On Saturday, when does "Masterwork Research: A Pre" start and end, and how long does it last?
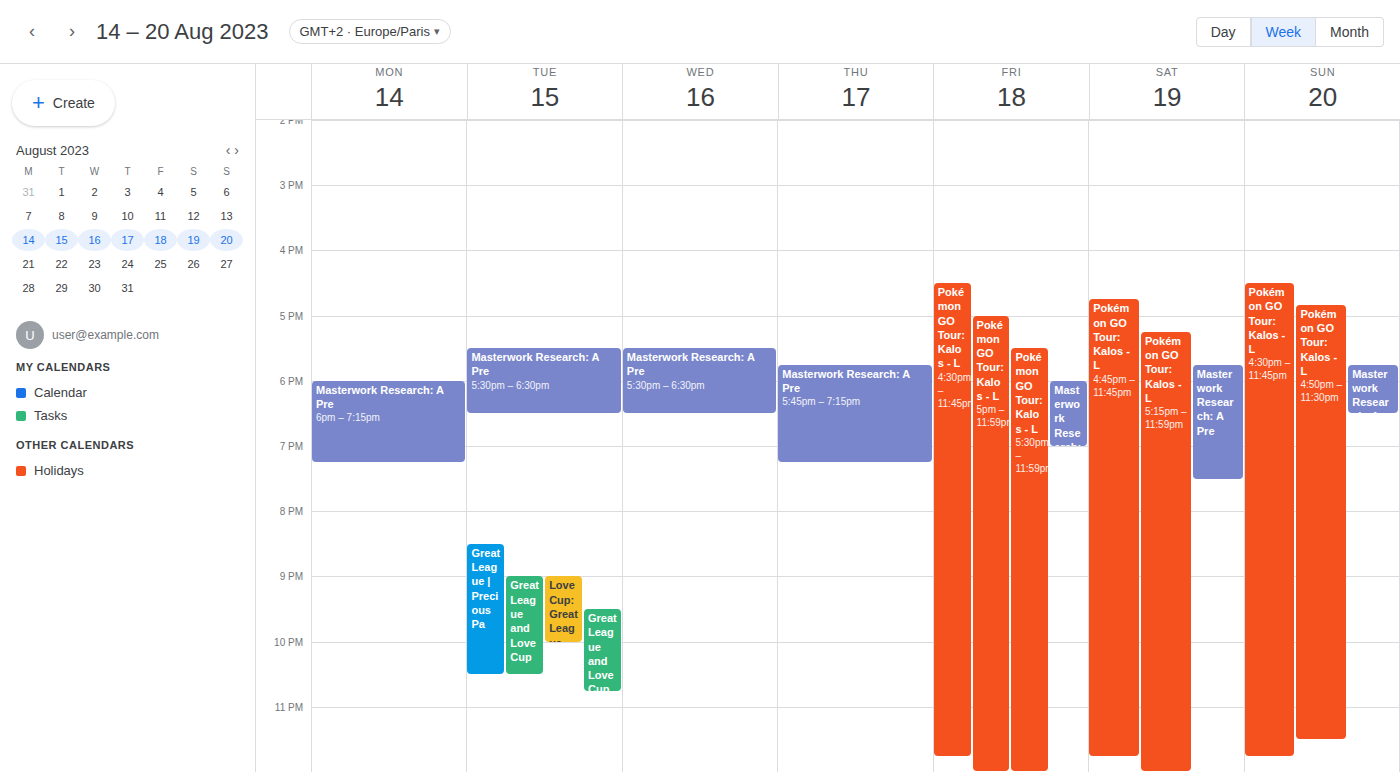
5:45 PM to 7:30 PM, 1 hour 45 minutes